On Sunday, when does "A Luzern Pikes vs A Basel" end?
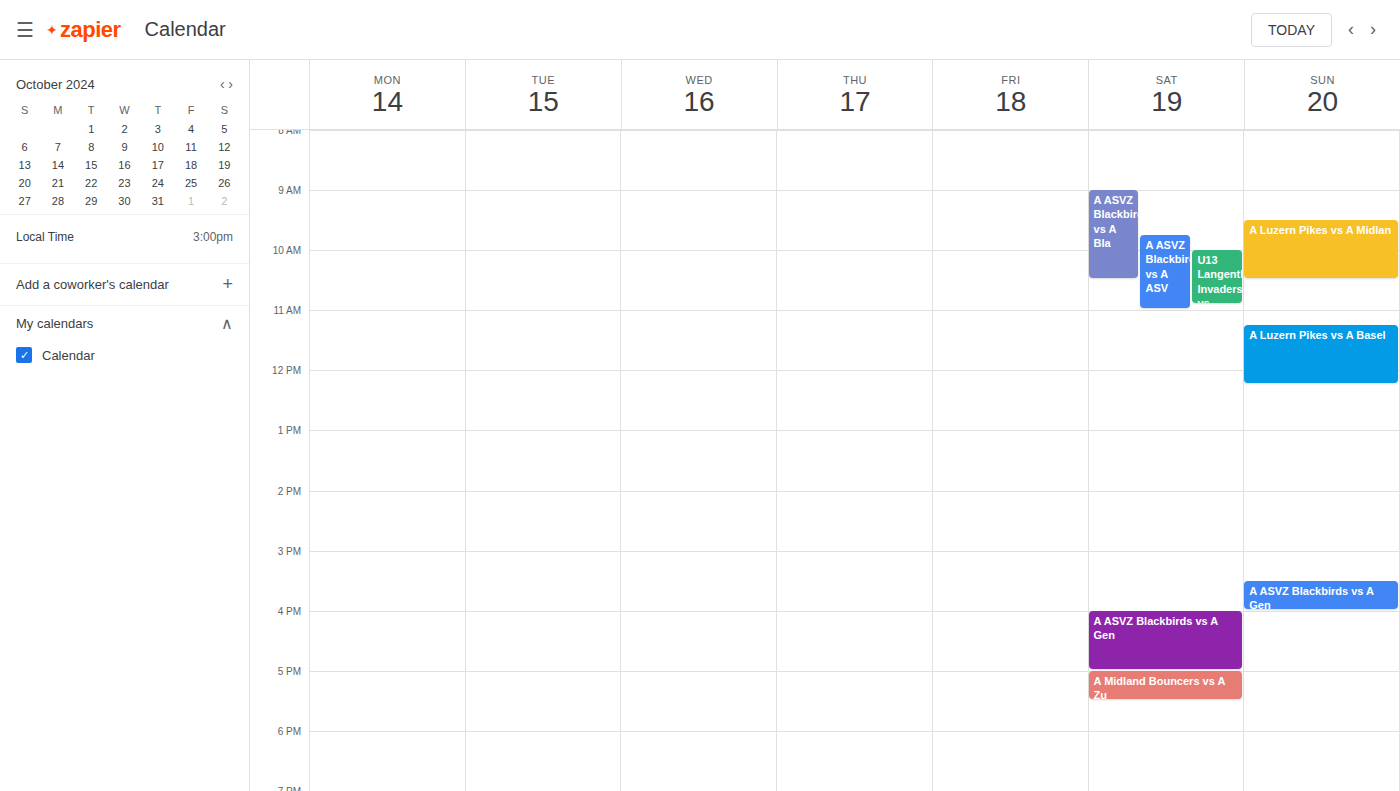
12:15 PM